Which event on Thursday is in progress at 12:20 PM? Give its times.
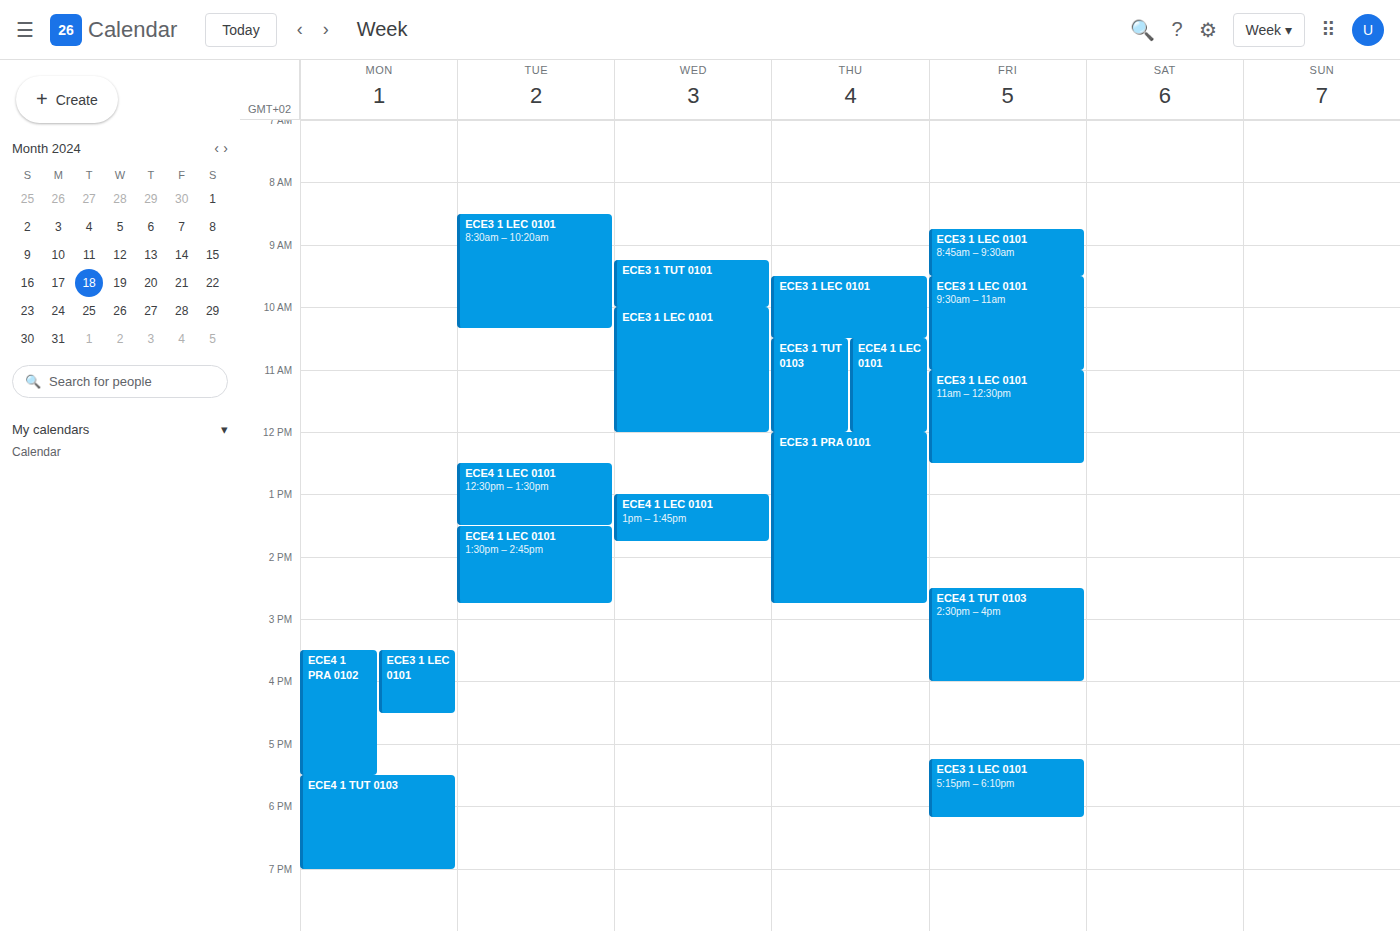
"ECE3 1 PRA 0101", 12:00 PM to 2:45 PM